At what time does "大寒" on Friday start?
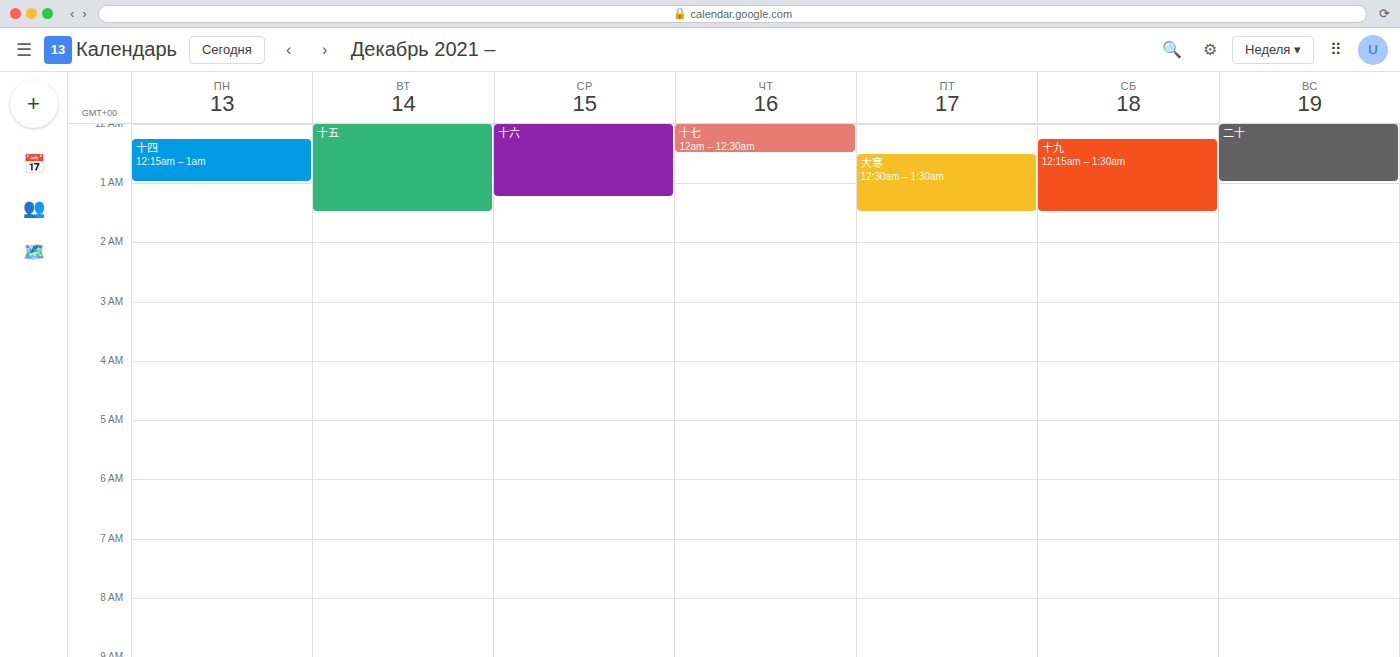
12:30 AM